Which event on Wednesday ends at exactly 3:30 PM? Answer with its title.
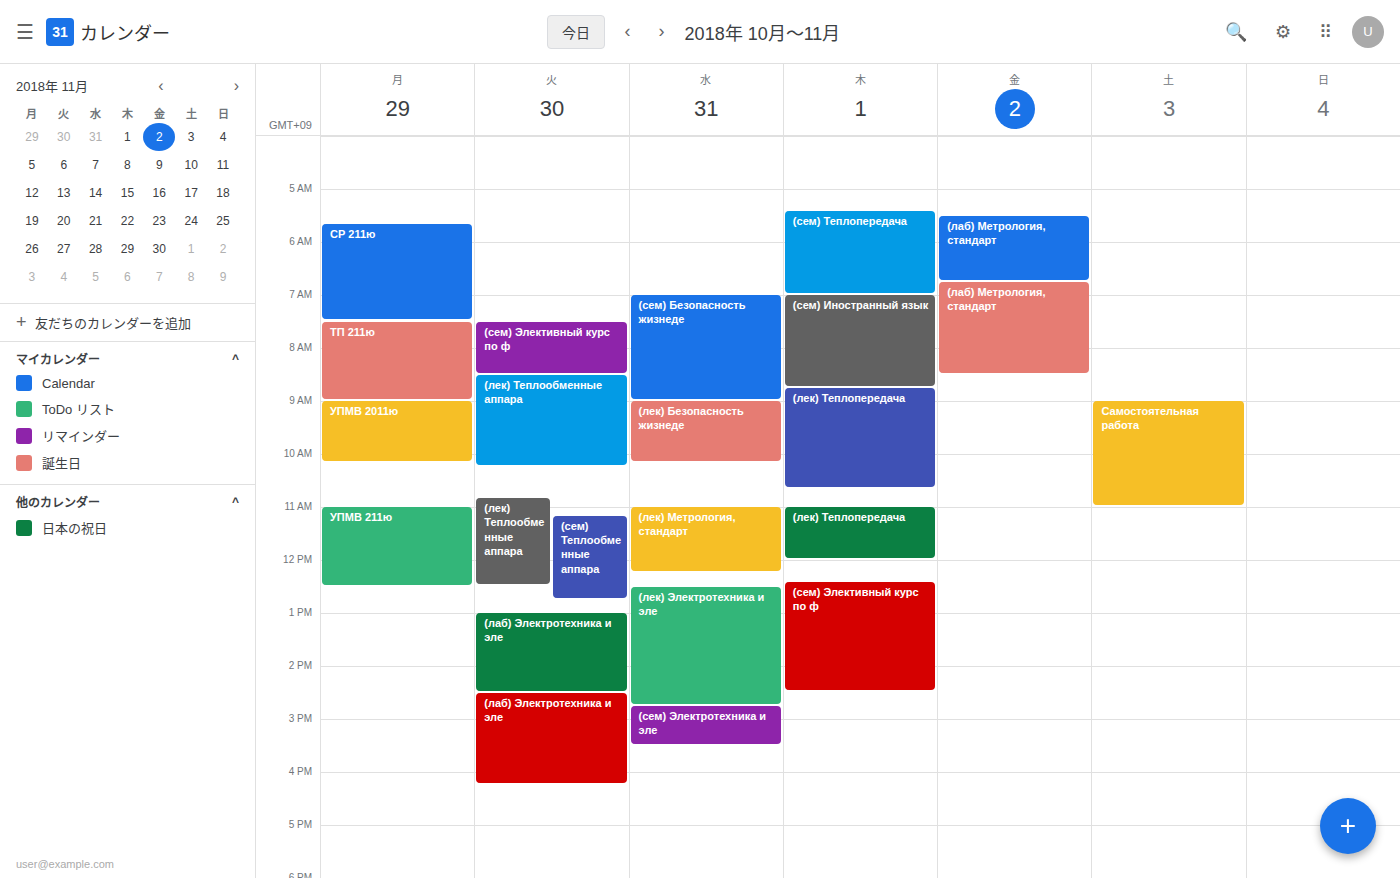
"(сем) Электротехника и эле"